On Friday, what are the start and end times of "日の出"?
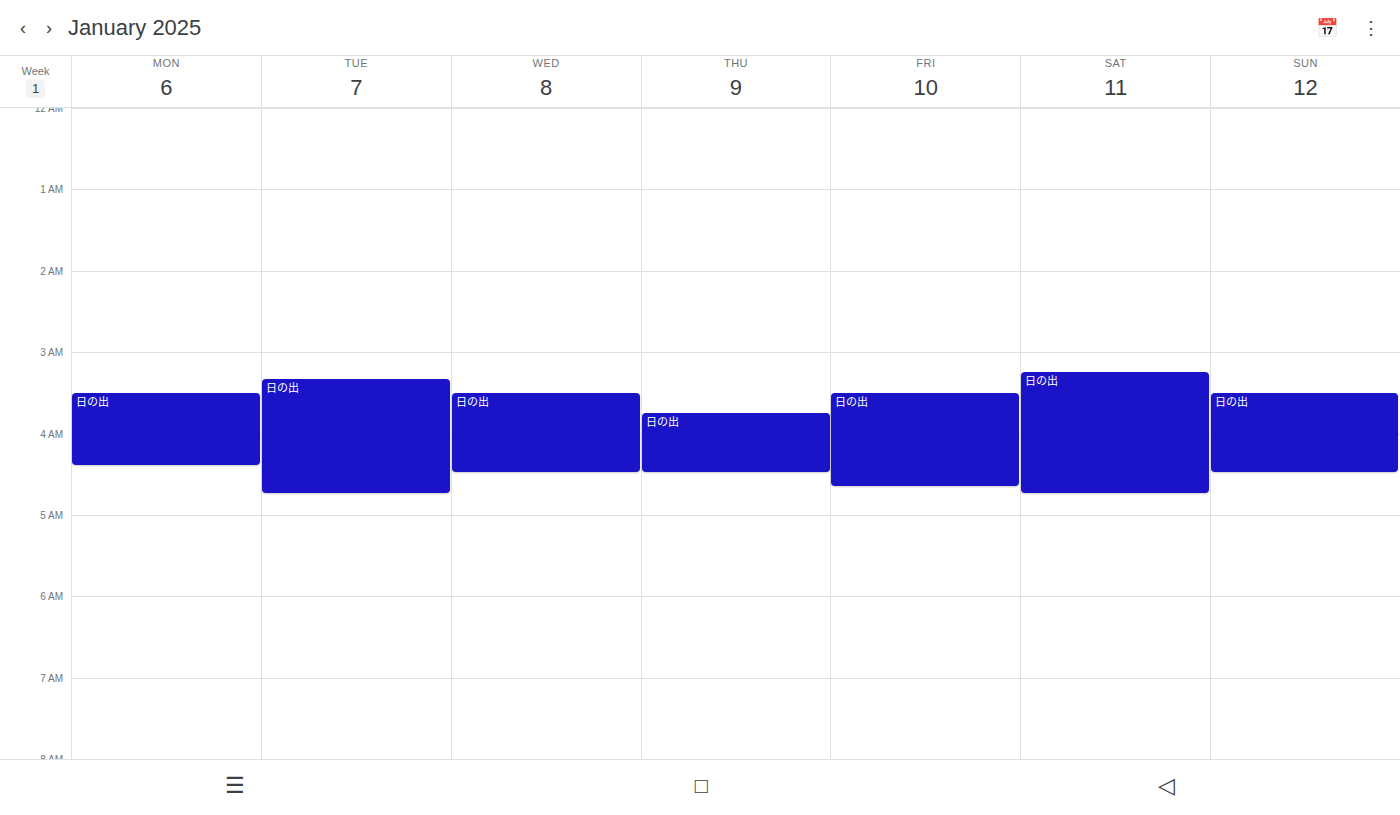
03:30 to 04:40